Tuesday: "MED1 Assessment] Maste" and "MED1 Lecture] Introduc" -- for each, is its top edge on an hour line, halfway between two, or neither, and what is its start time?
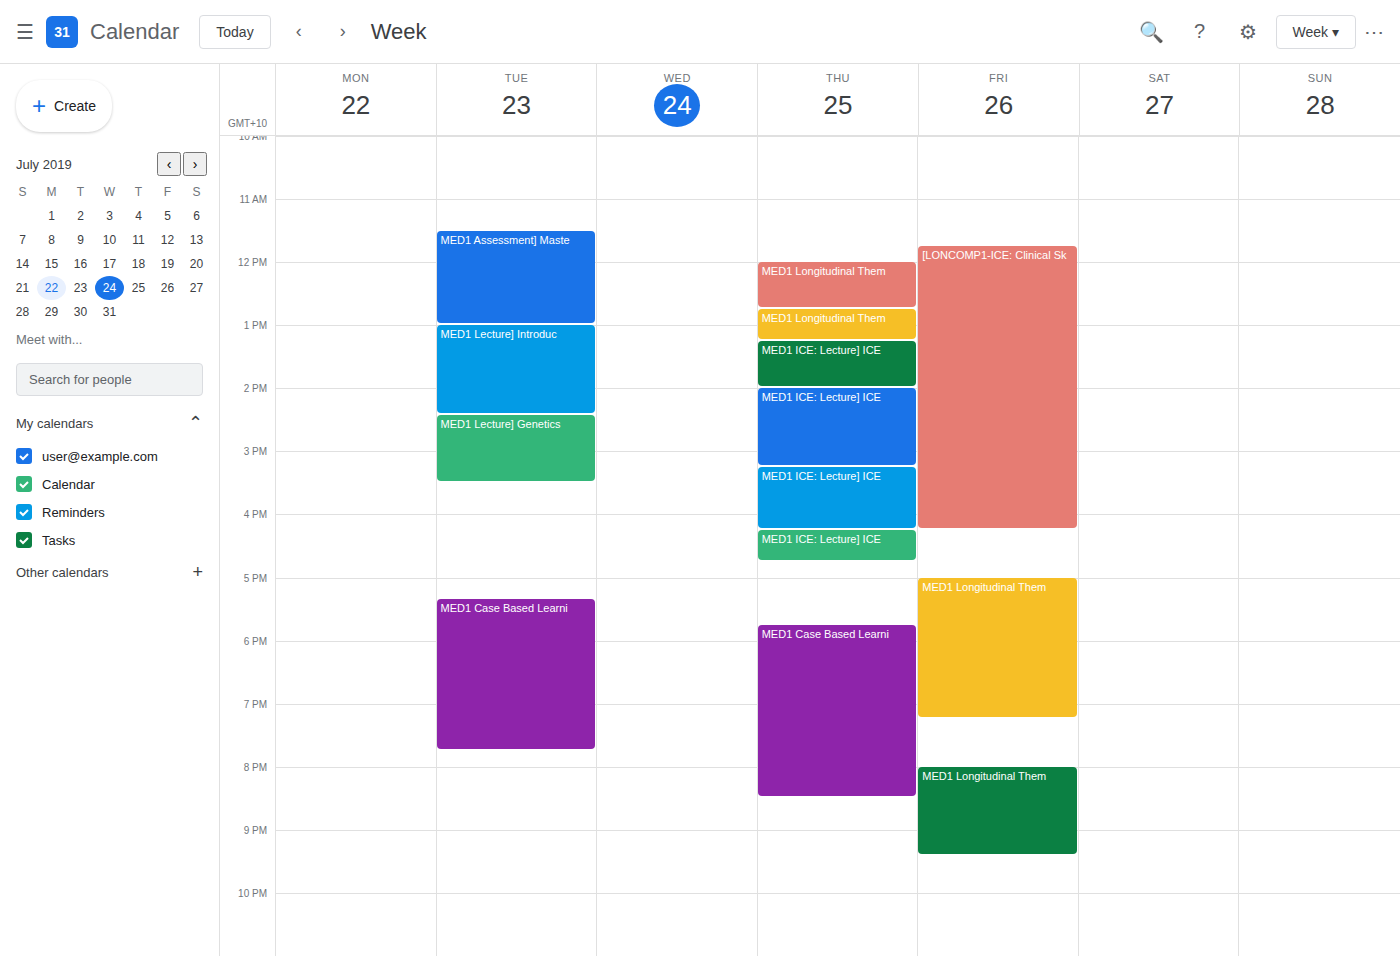
"MED1 Assessment] Maste": 11:30 AM, halfway between the 11 AM and 12 PM lines. "MED1 Lecture] Introduc": 1:00 PM, exactly on the 1 PM line.